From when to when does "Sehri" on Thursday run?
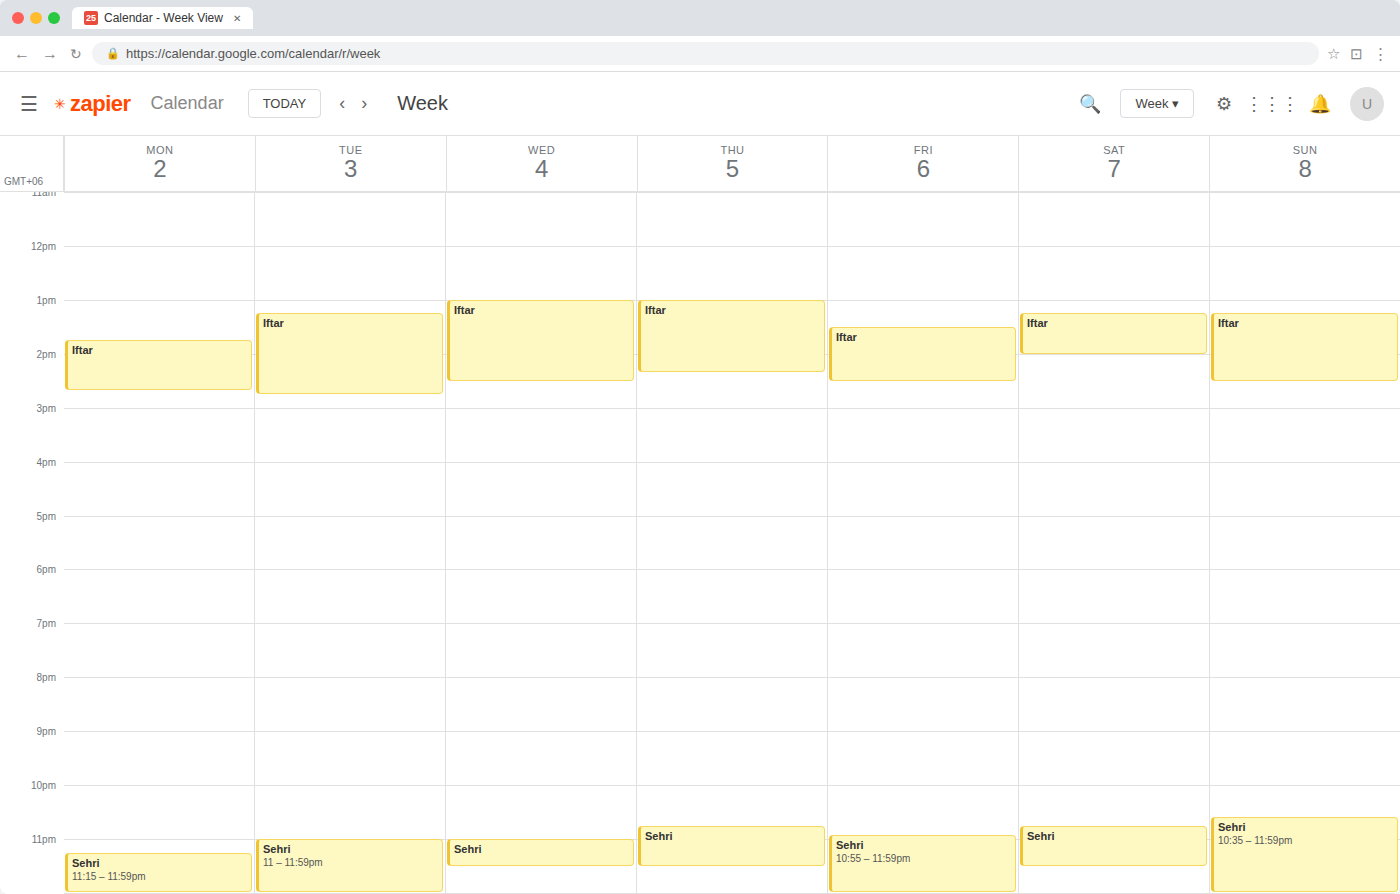
10:45 PM to 11:30 PM